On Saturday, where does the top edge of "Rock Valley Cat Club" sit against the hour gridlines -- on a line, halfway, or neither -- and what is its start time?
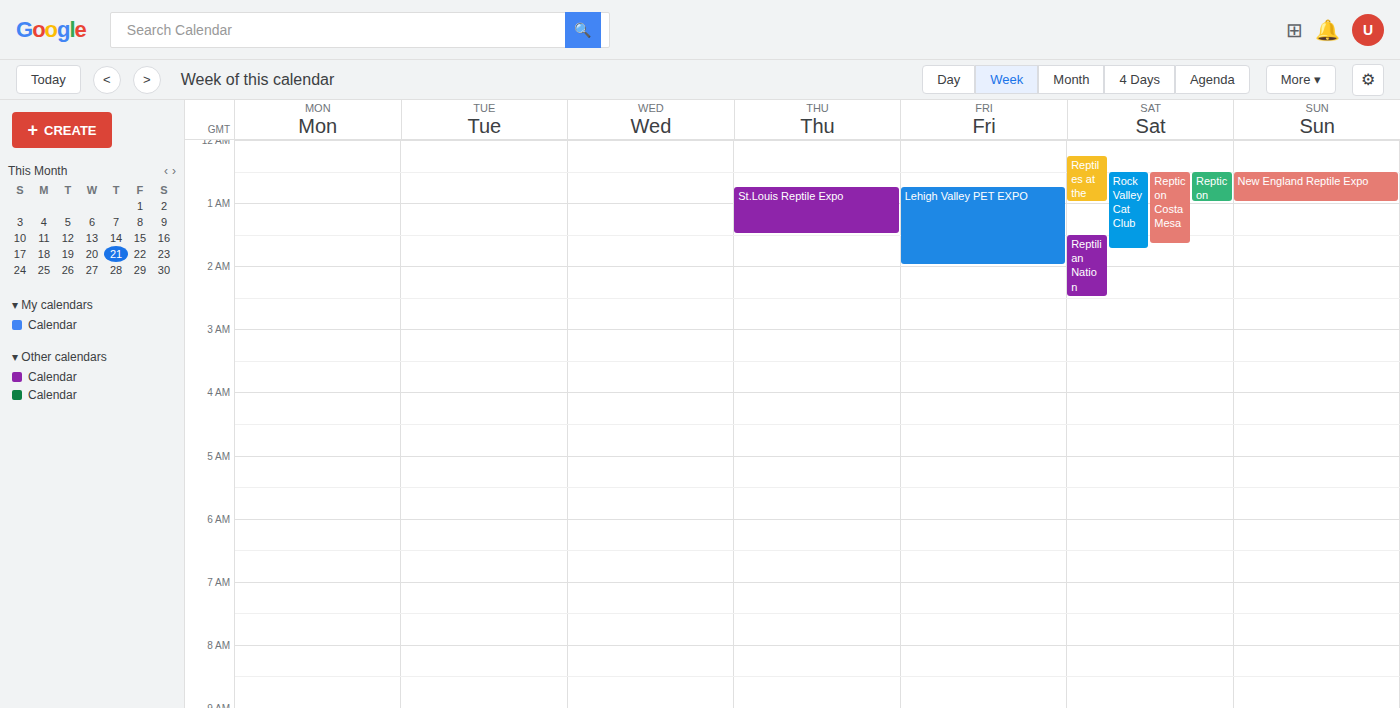
00:30 -- halfway between the 00:00 and 01:00 lines.